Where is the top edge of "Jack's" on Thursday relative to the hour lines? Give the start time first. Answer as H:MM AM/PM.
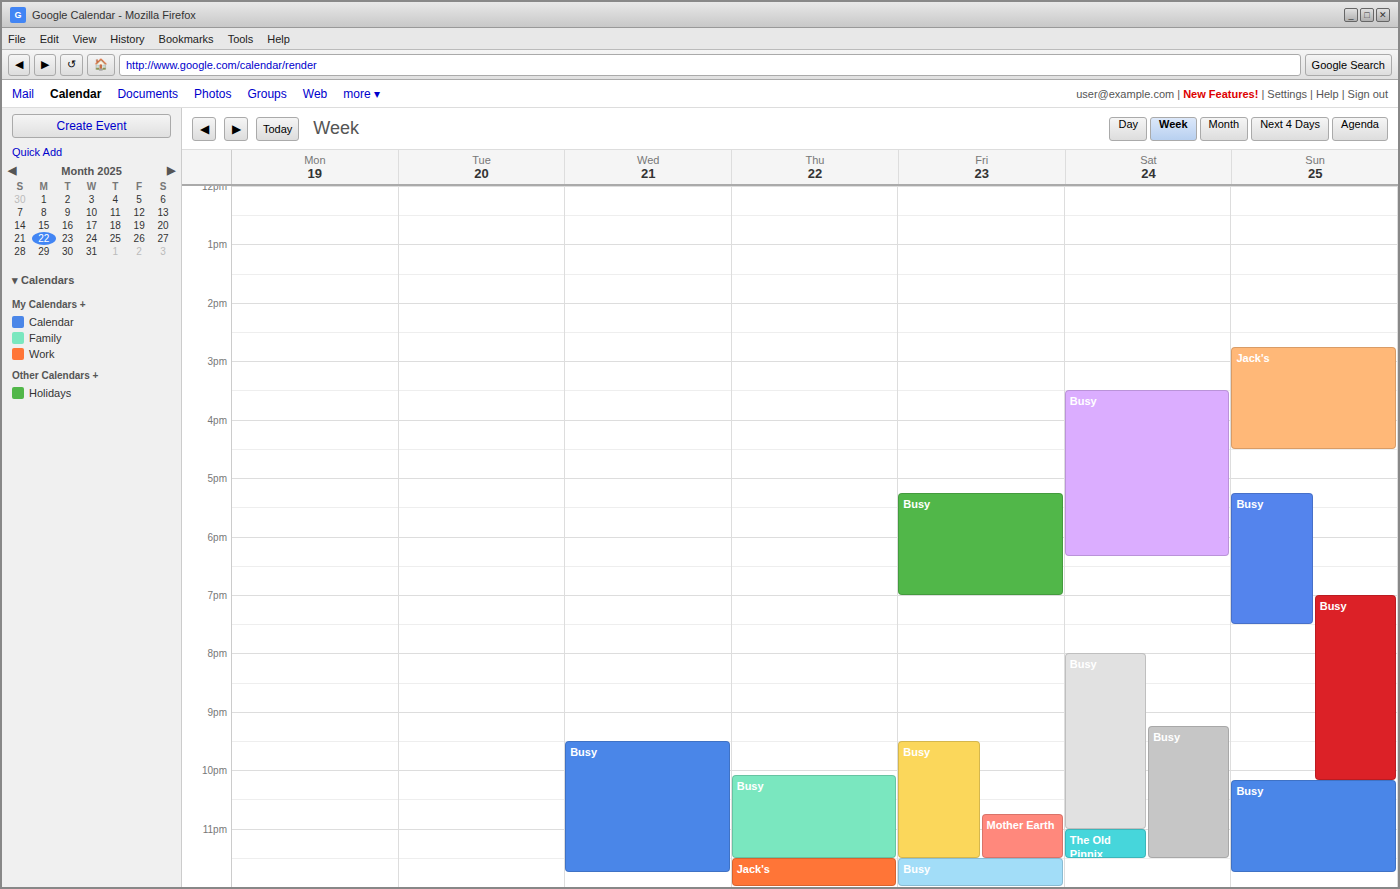
11:30 PM -- halfway between the 11 PM and 12 AM lines.